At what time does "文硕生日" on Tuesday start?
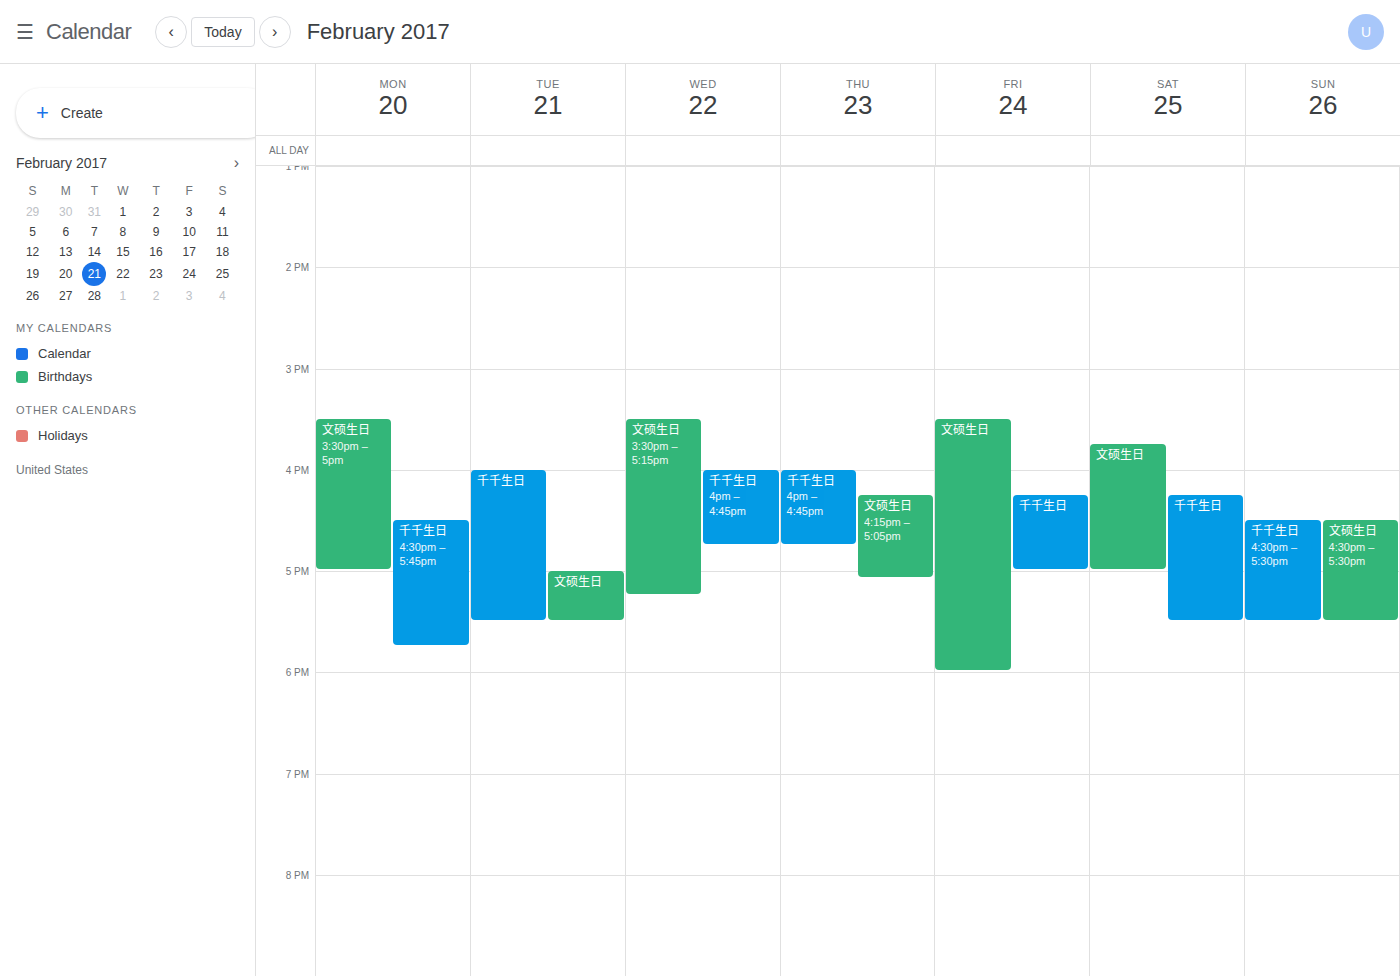
5:00 PM